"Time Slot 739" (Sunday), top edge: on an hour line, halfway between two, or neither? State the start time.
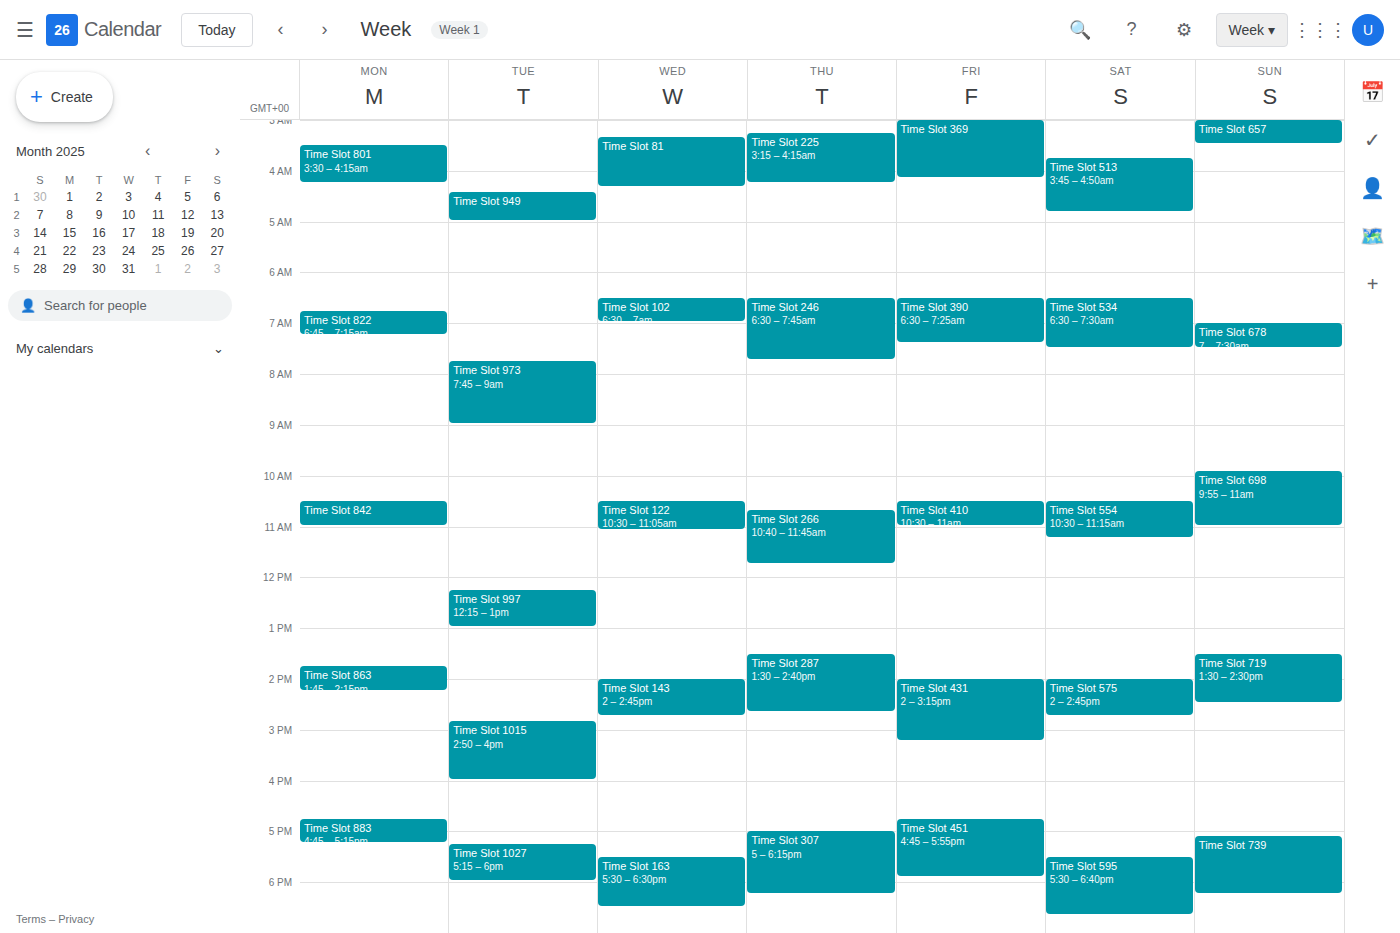
17:05 -- neither: 5 minutes below the 17:00 line and 55 minutes above the 18:00 line.